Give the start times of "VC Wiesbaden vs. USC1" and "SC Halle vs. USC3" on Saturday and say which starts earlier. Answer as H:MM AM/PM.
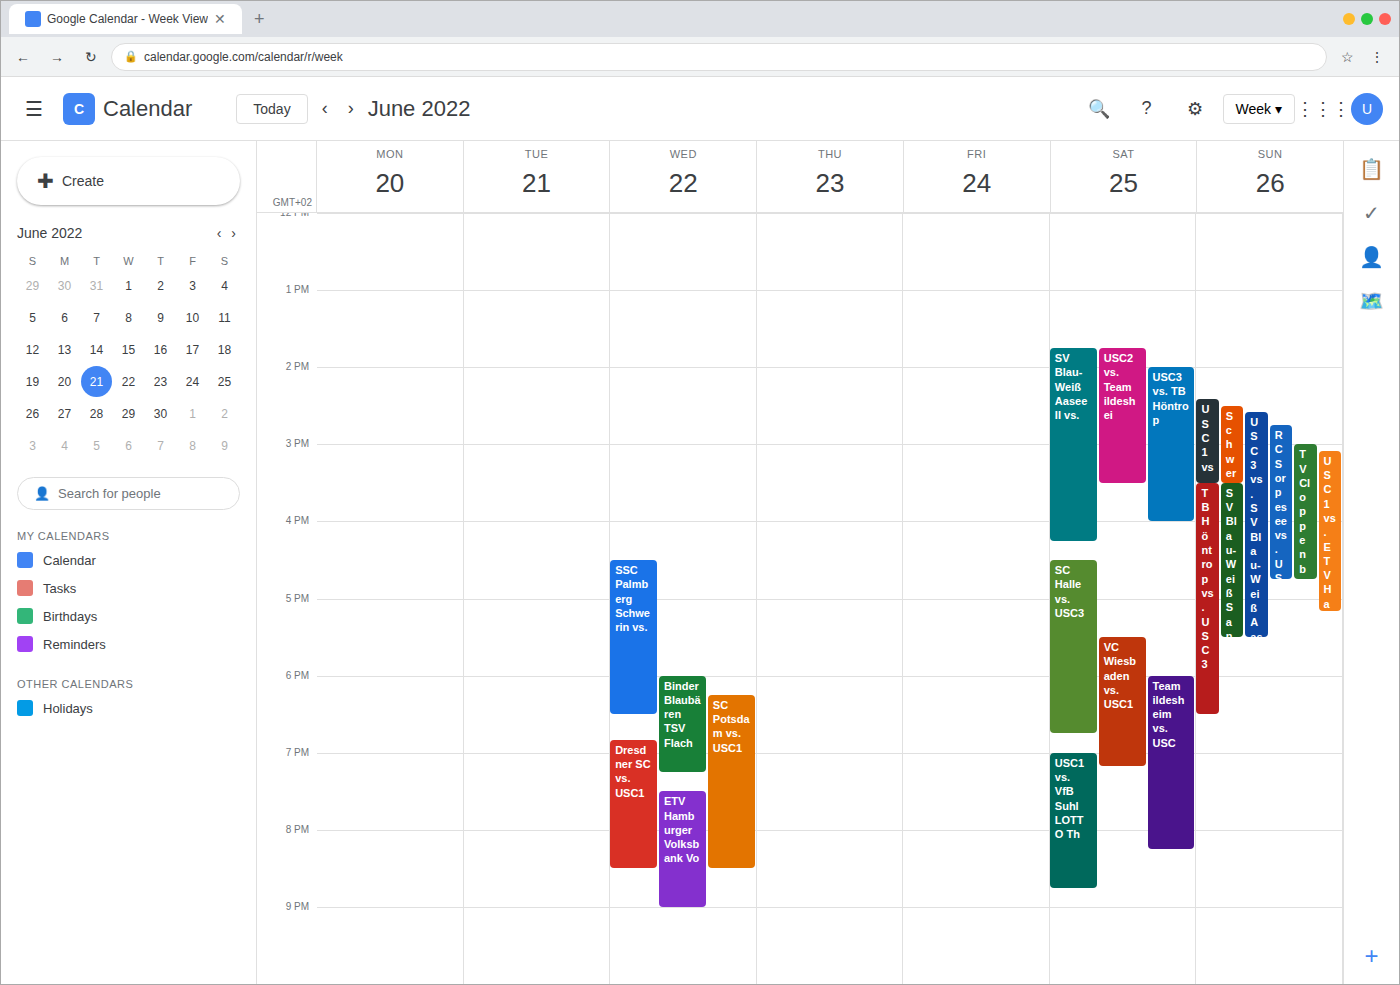
"SC Halle vs. USC3" 4:30 PM; "VC Wiesbaden vs. USC1" 5:30 PM.